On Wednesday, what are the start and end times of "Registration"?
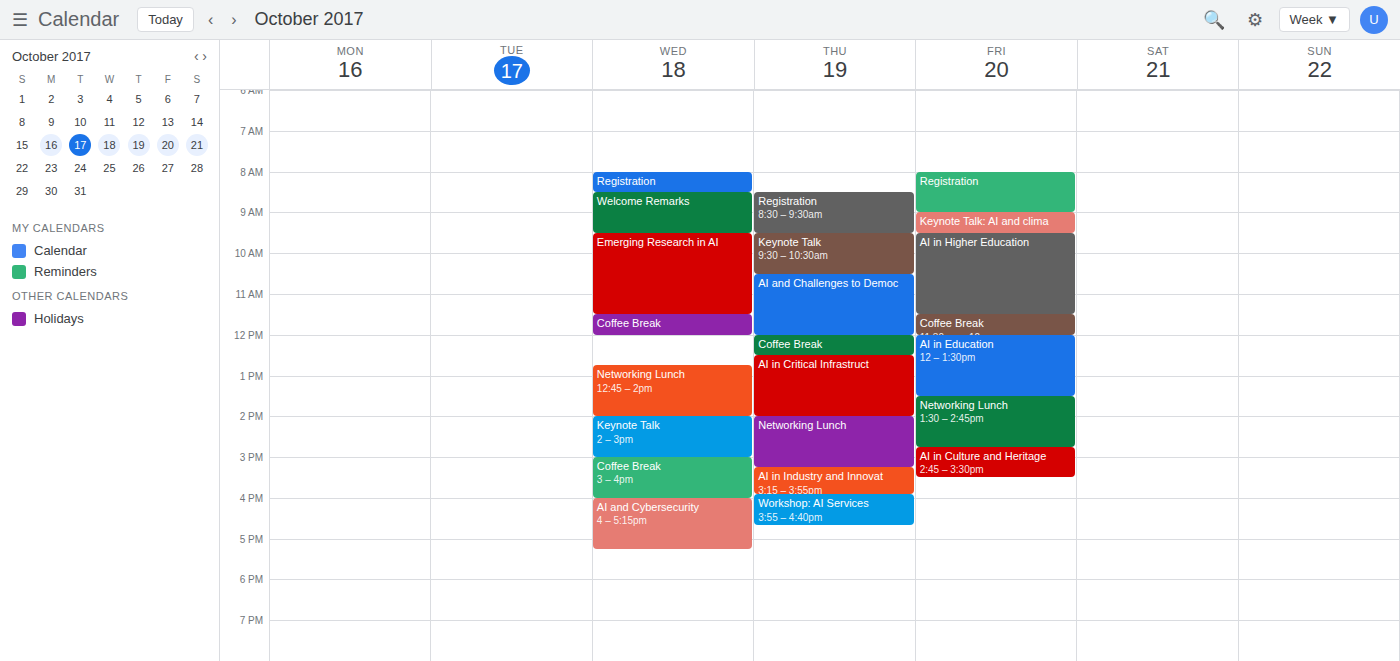
8:00 AM to 8:30 AM